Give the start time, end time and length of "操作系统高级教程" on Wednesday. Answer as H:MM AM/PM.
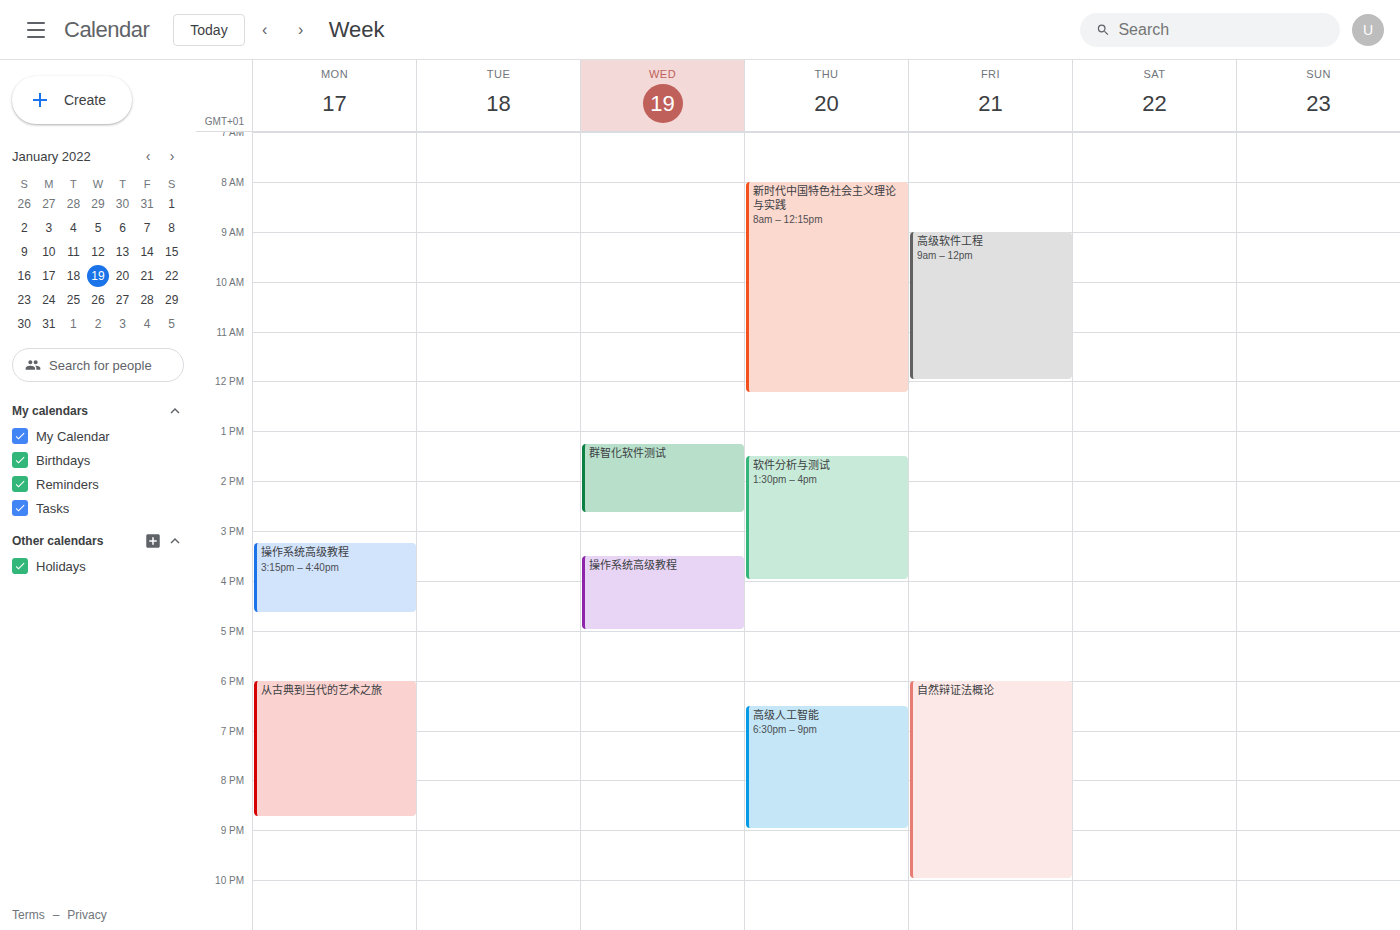
3:30 PM to 5:00 PM, 1 hour 30 minutes